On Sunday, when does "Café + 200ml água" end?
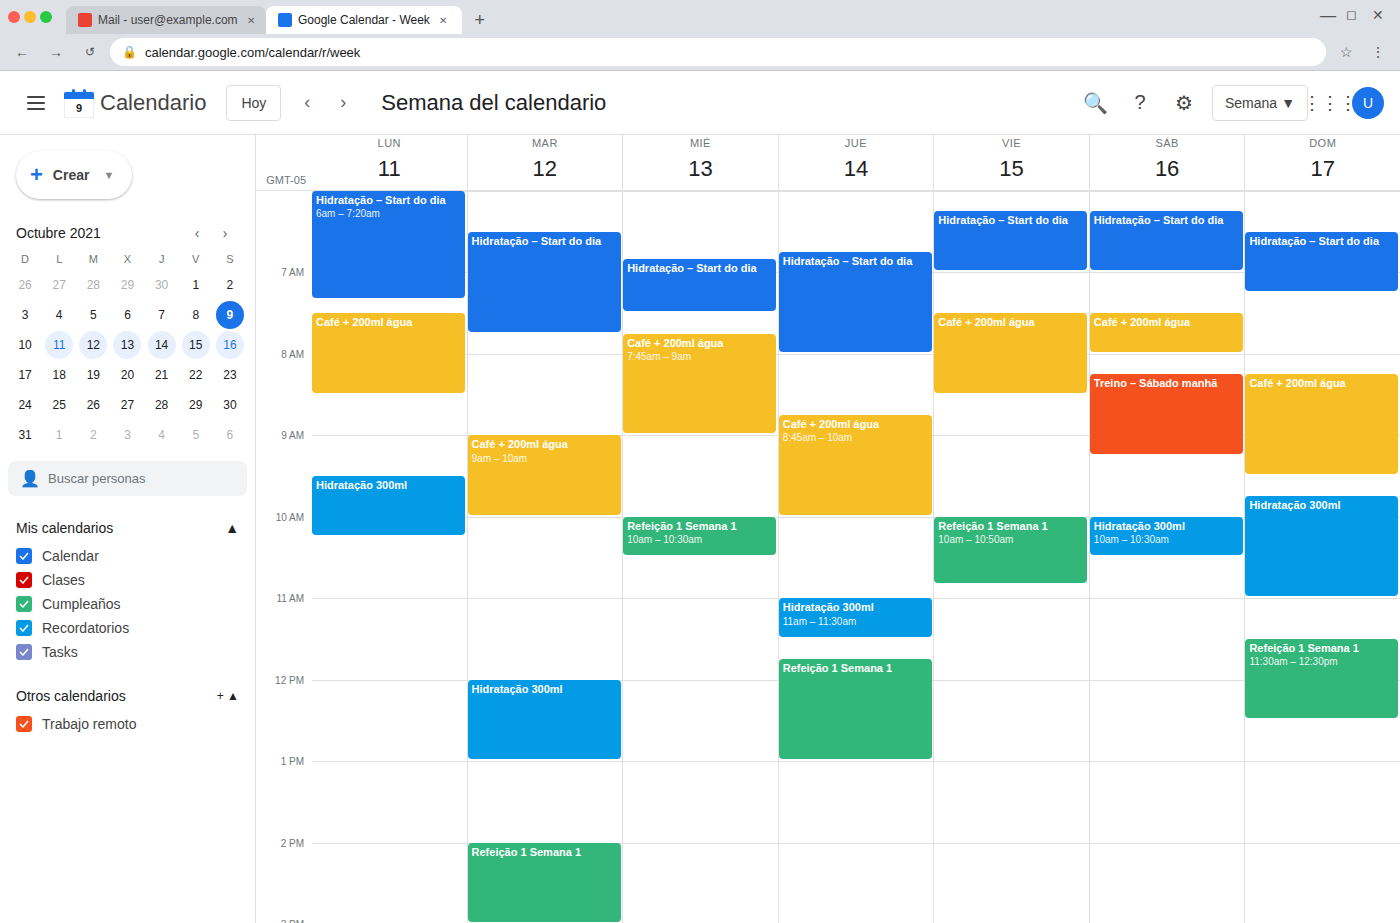
9:30 AM